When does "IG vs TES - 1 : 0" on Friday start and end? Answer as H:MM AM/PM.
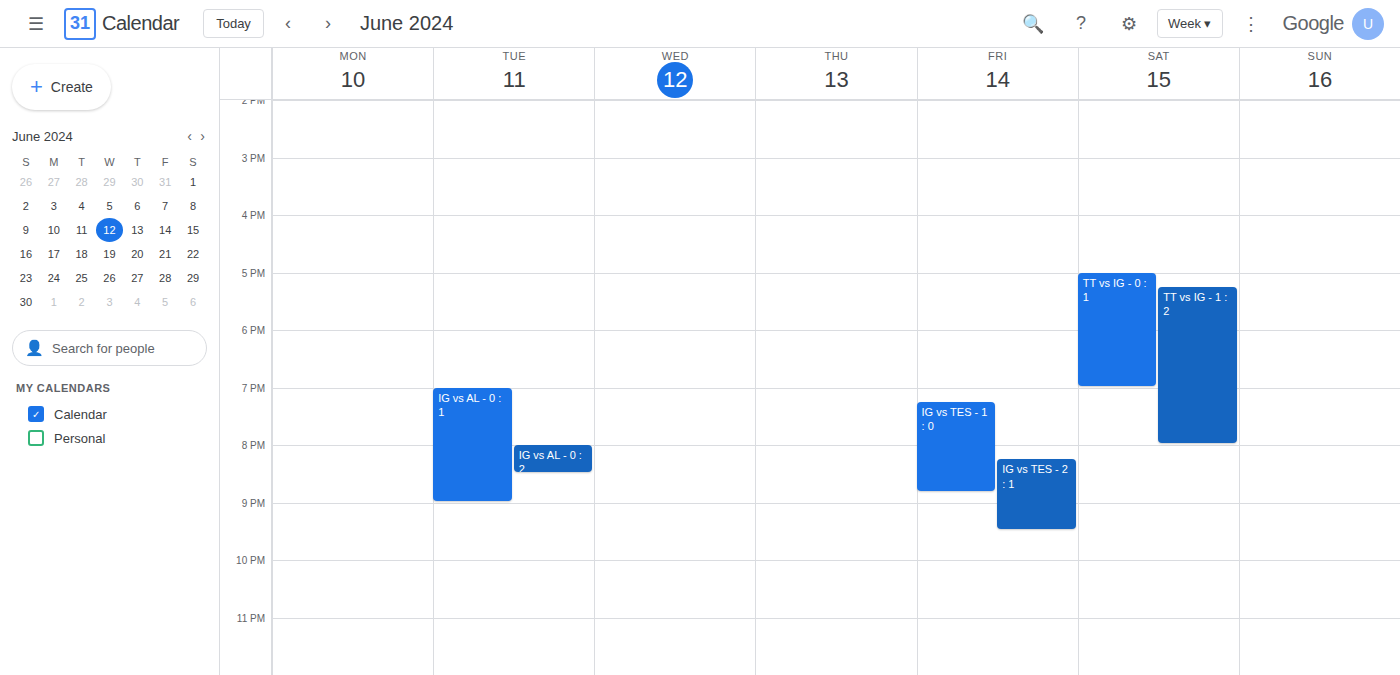
7:15 PM to 8:50 PM